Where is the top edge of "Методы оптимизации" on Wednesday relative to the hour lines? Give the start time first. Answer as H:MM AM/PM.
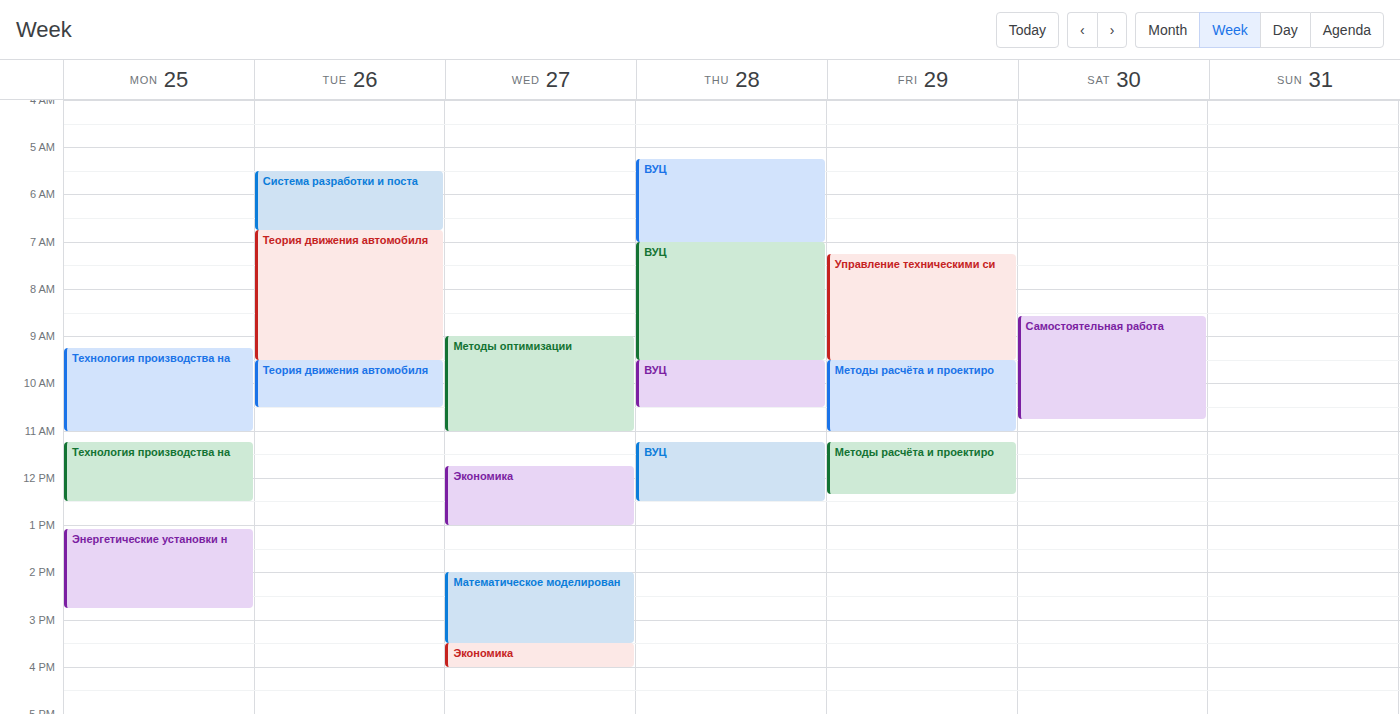
9:00 AM -- exactly on the 9 AM line.